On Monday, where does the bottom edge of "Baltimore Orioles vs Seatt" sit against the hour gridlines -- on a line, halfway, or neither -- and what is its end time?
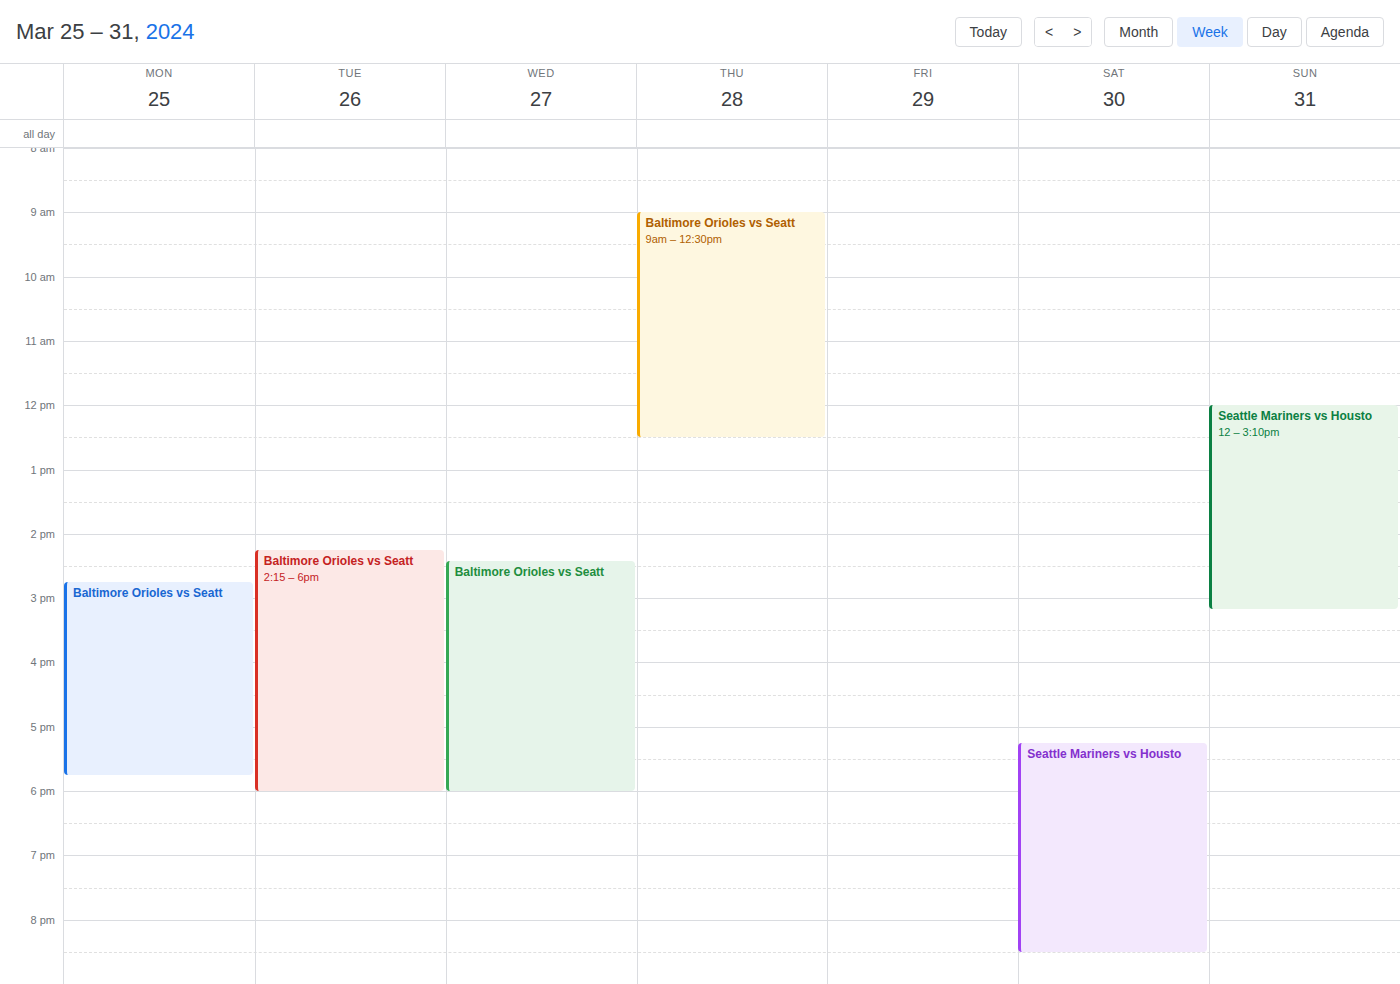
5:45 PM -- neither: three quarters of the way from the 5 PM line to the 6 PM line.